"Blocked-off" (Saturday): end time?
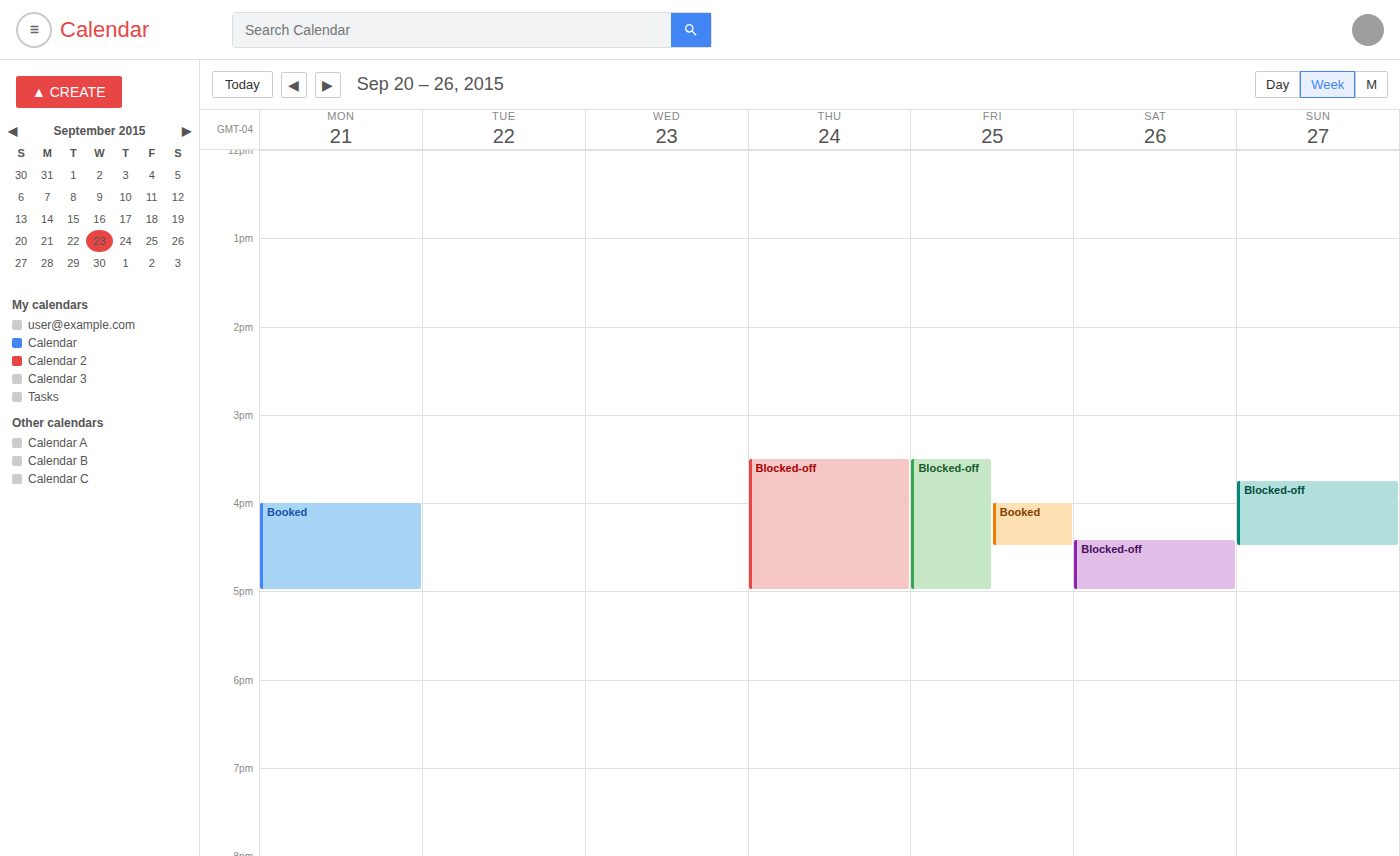
5:00 PM